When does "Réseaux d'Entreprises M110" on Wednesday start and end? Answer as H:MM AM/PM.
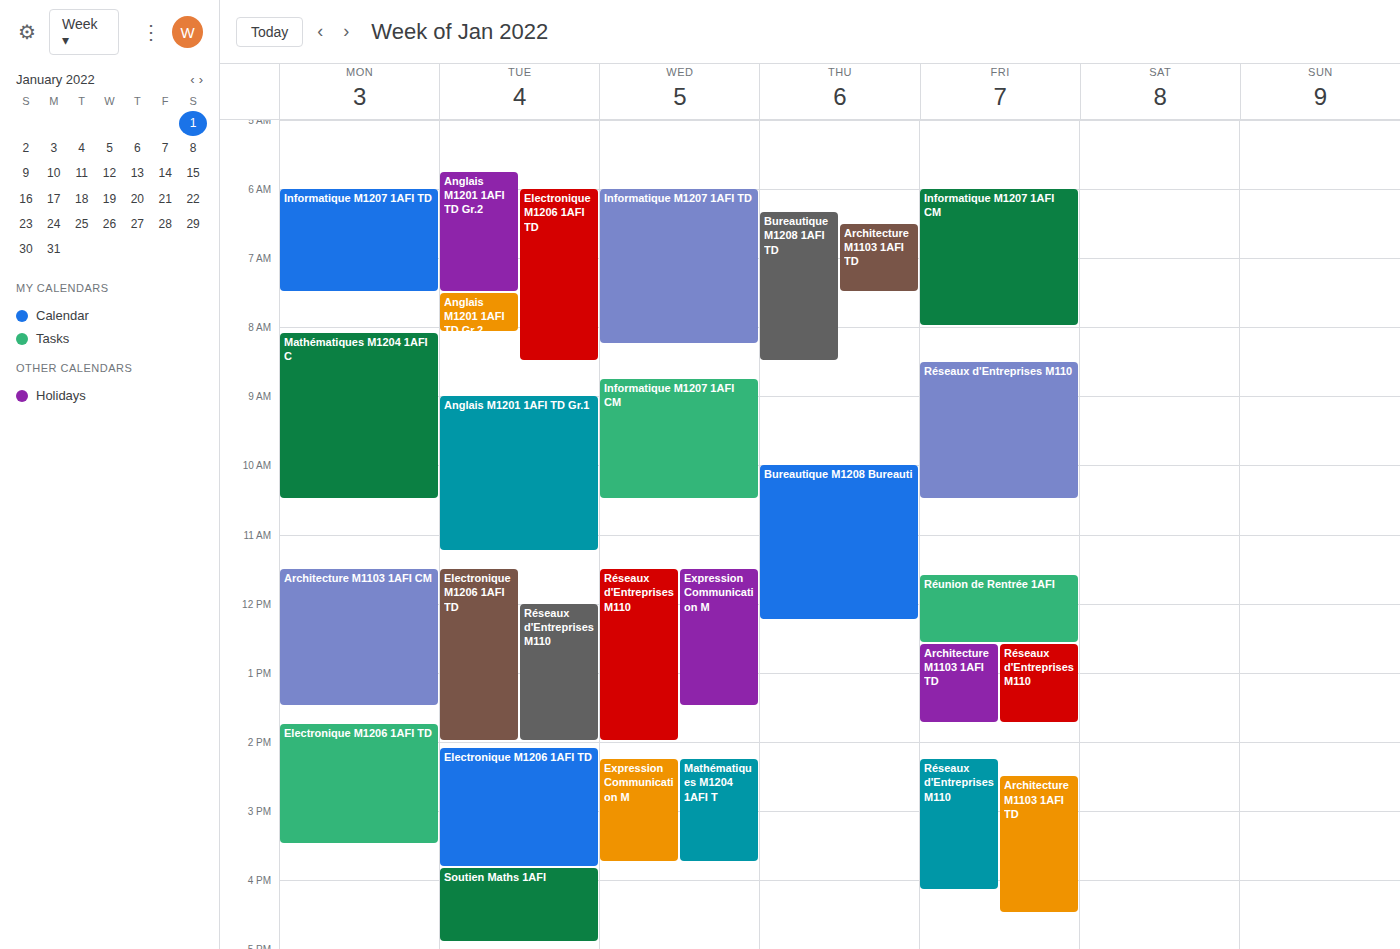
11:30 AM to 2:00 PM